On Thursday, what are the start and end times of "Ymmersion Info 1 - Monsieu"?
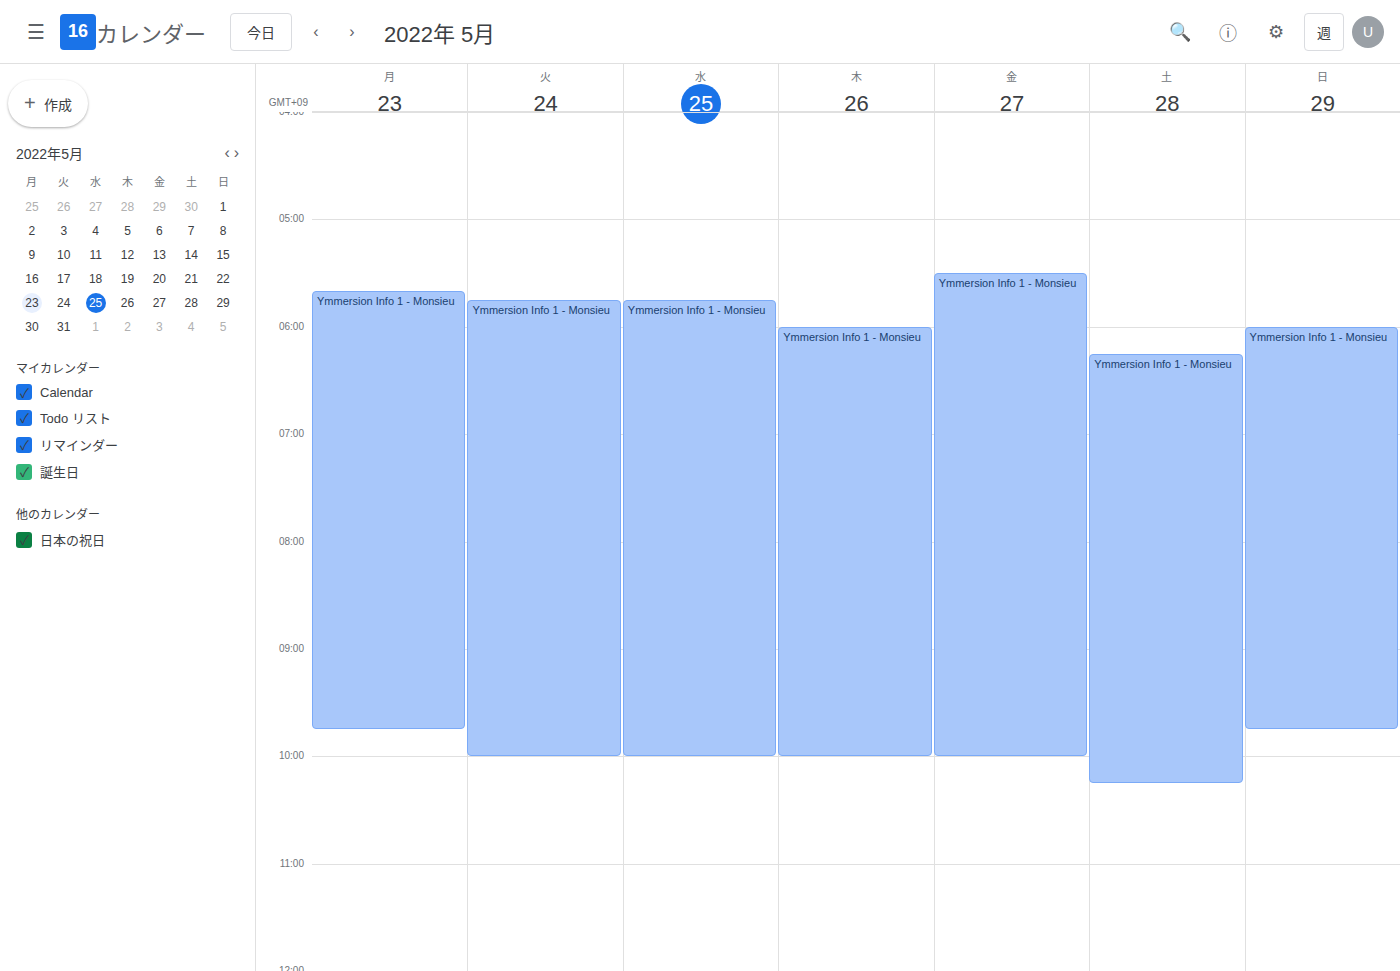
06:00 to 10:00